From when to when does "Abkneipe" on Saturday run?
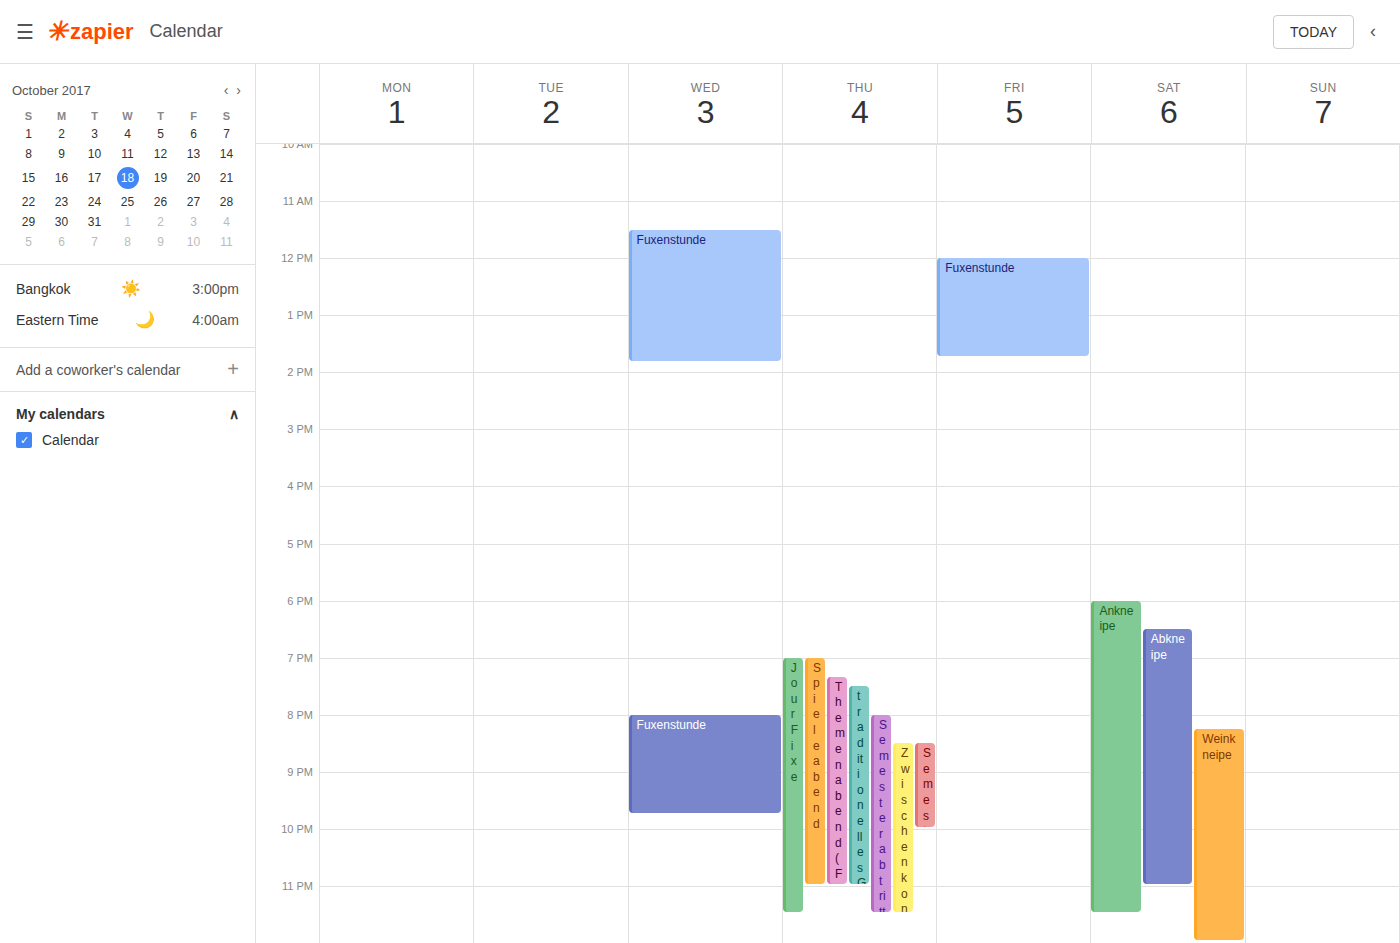
18:30 to 23:00